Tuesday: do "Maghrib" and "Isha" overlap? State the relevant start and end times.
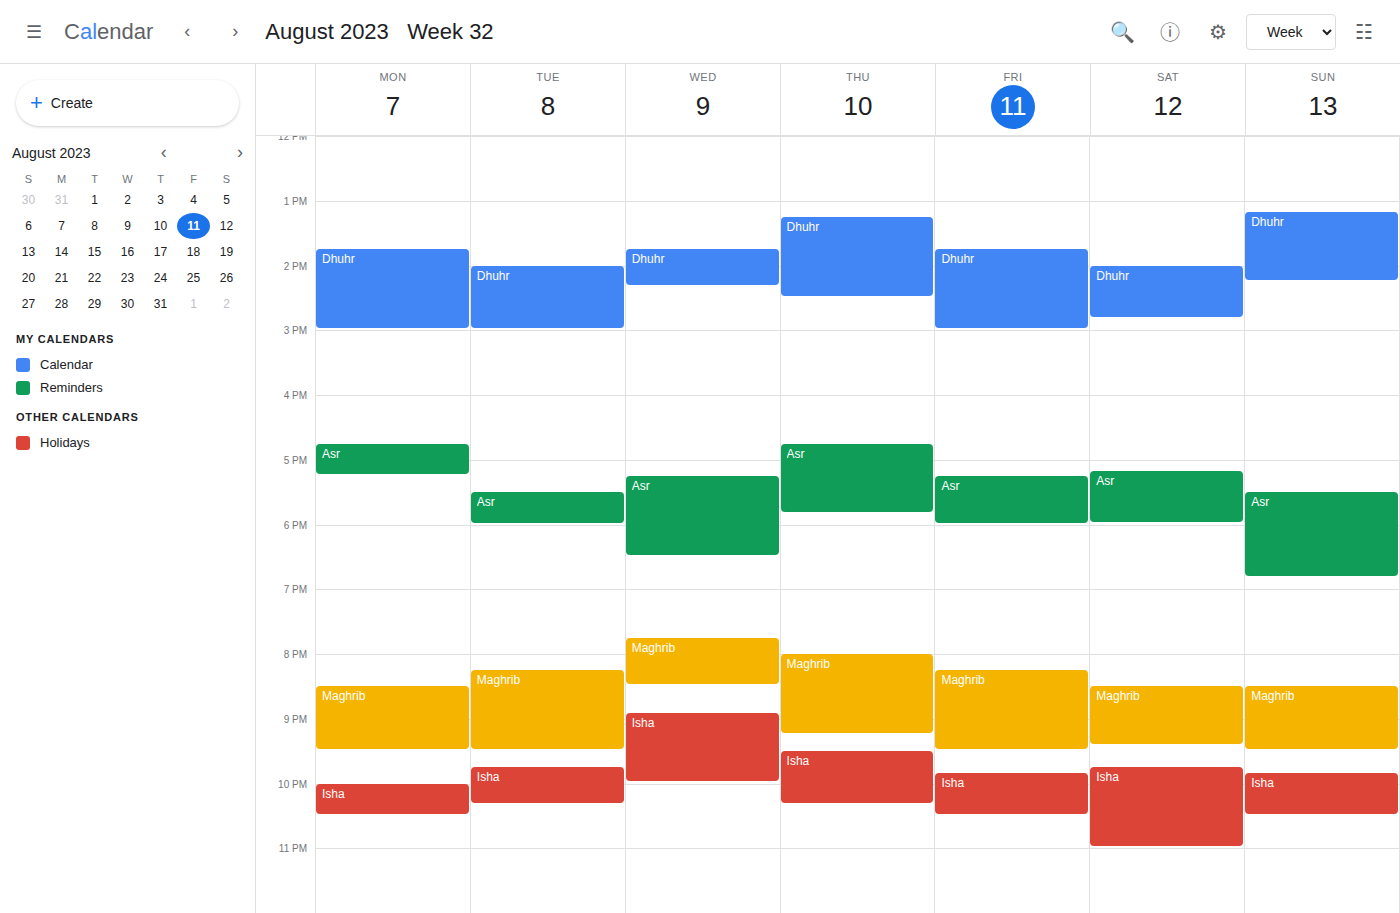
"Maghrib" ends at 9:30 PM and "Isha" starts at 9:45 PM -- no overlap.